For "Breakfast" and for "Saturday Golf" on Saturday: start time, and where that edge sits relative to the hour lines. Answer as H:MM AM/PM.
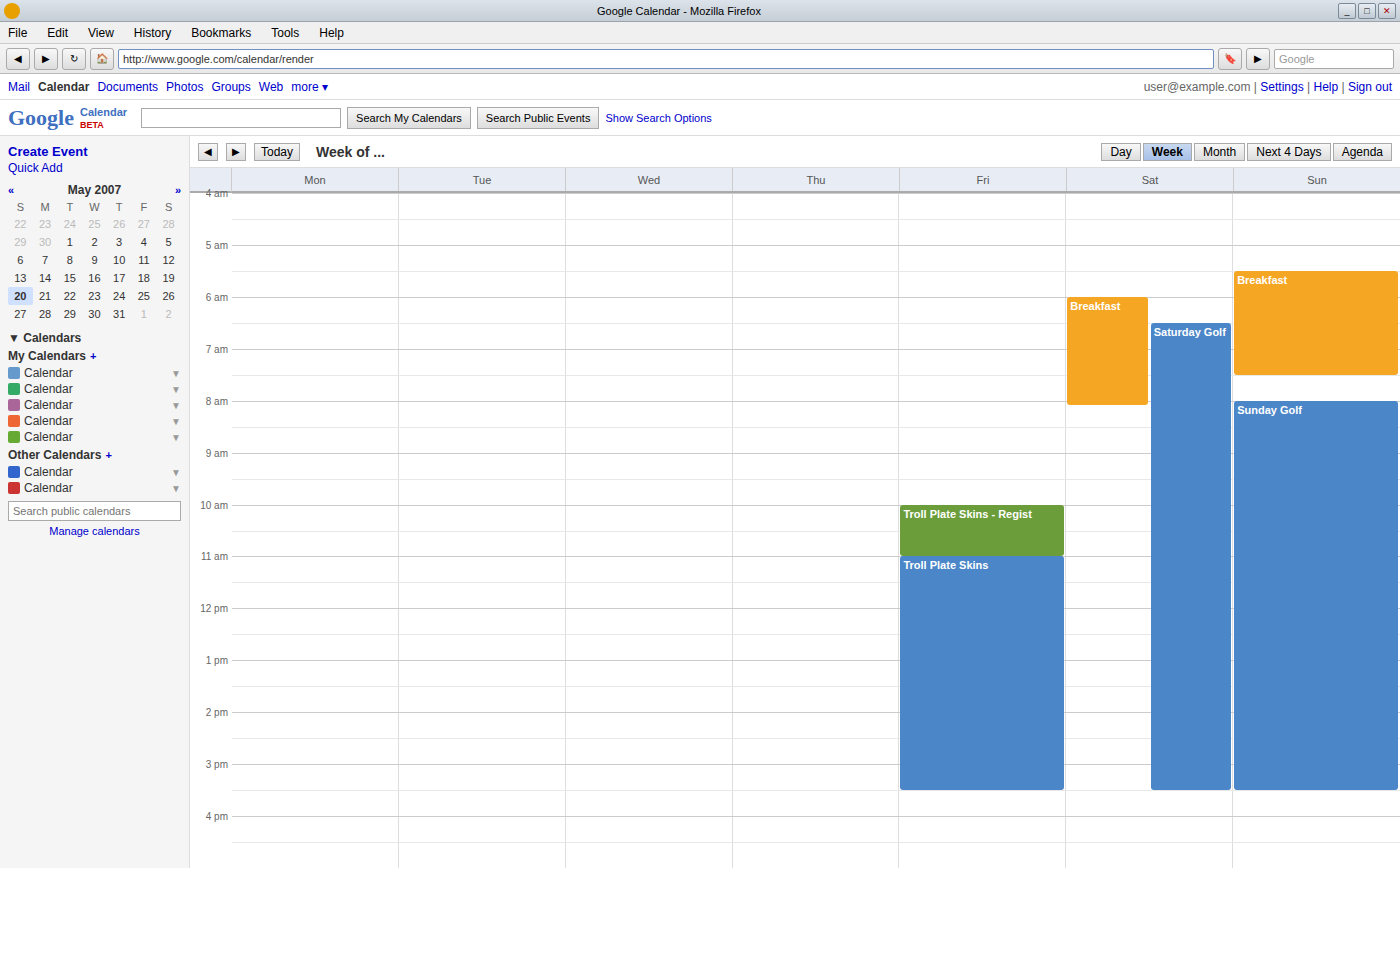
"Breakfast": 6:00 AM, exactly on the 6 AM line. "Saturday Golf": 6:30 AM, halfway between the 6 AM and 7 AM lines.